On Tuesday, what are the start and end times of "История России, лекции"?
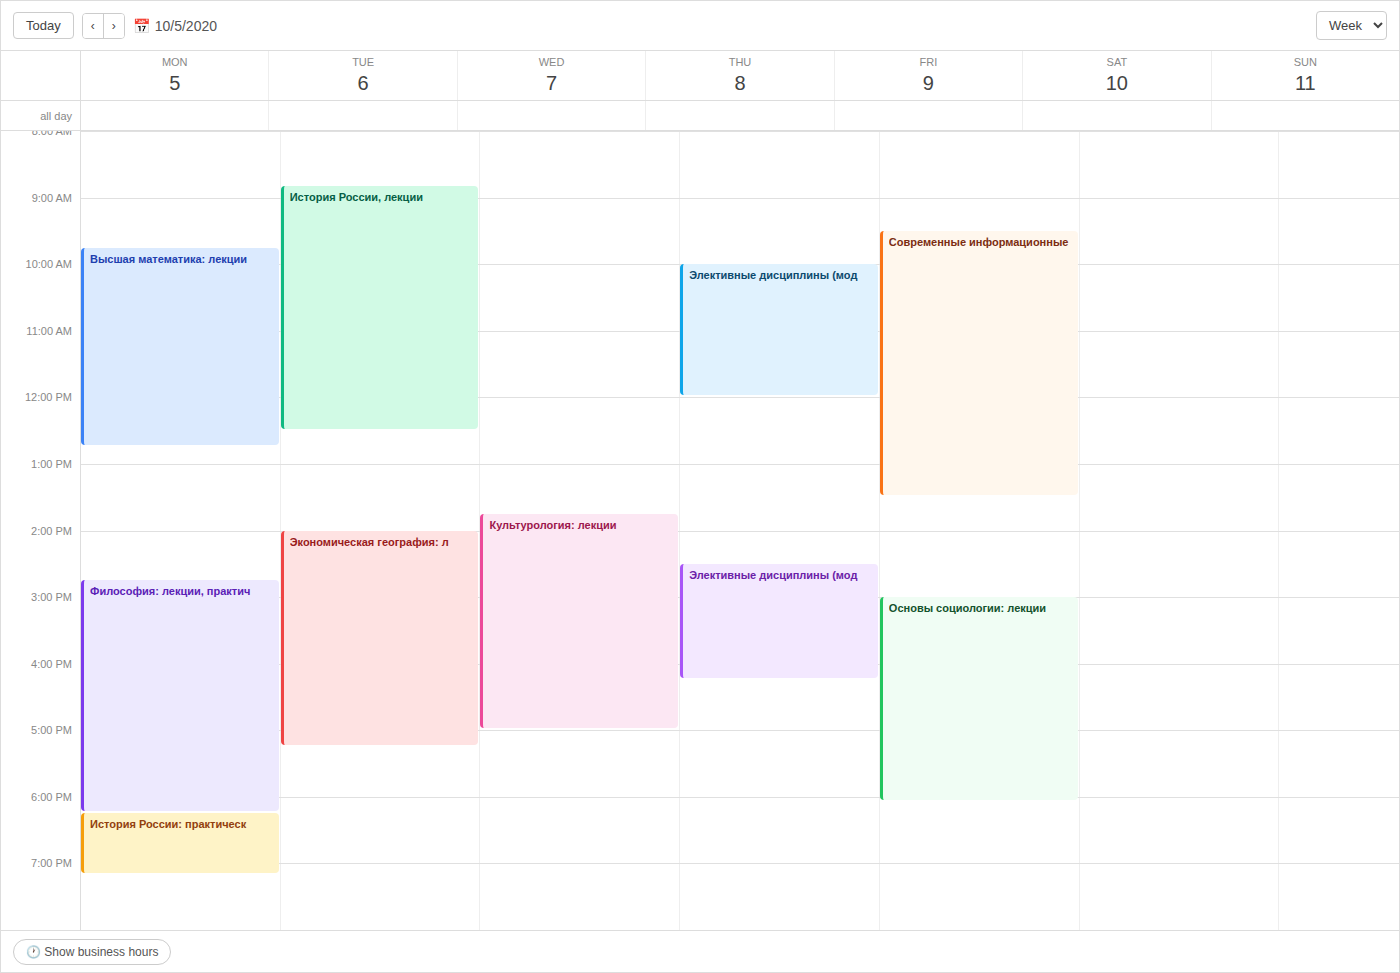
8:50 AM to 12:30 PM